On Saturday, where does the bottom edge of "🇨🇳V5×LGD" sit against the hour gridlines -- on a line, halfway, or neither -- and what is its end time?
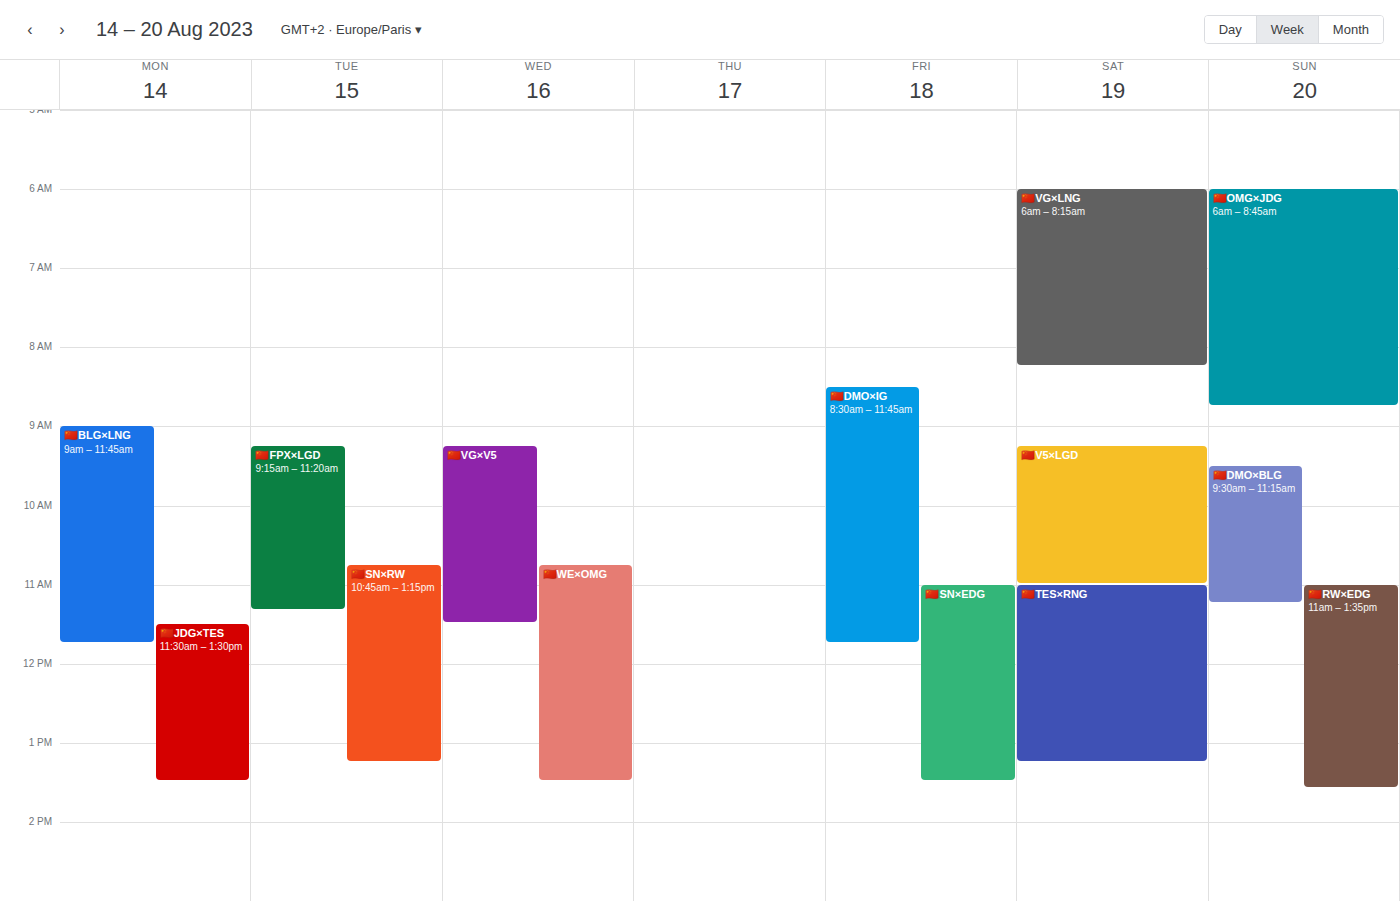
11:00 AM -- exactly on the 11 AM line.